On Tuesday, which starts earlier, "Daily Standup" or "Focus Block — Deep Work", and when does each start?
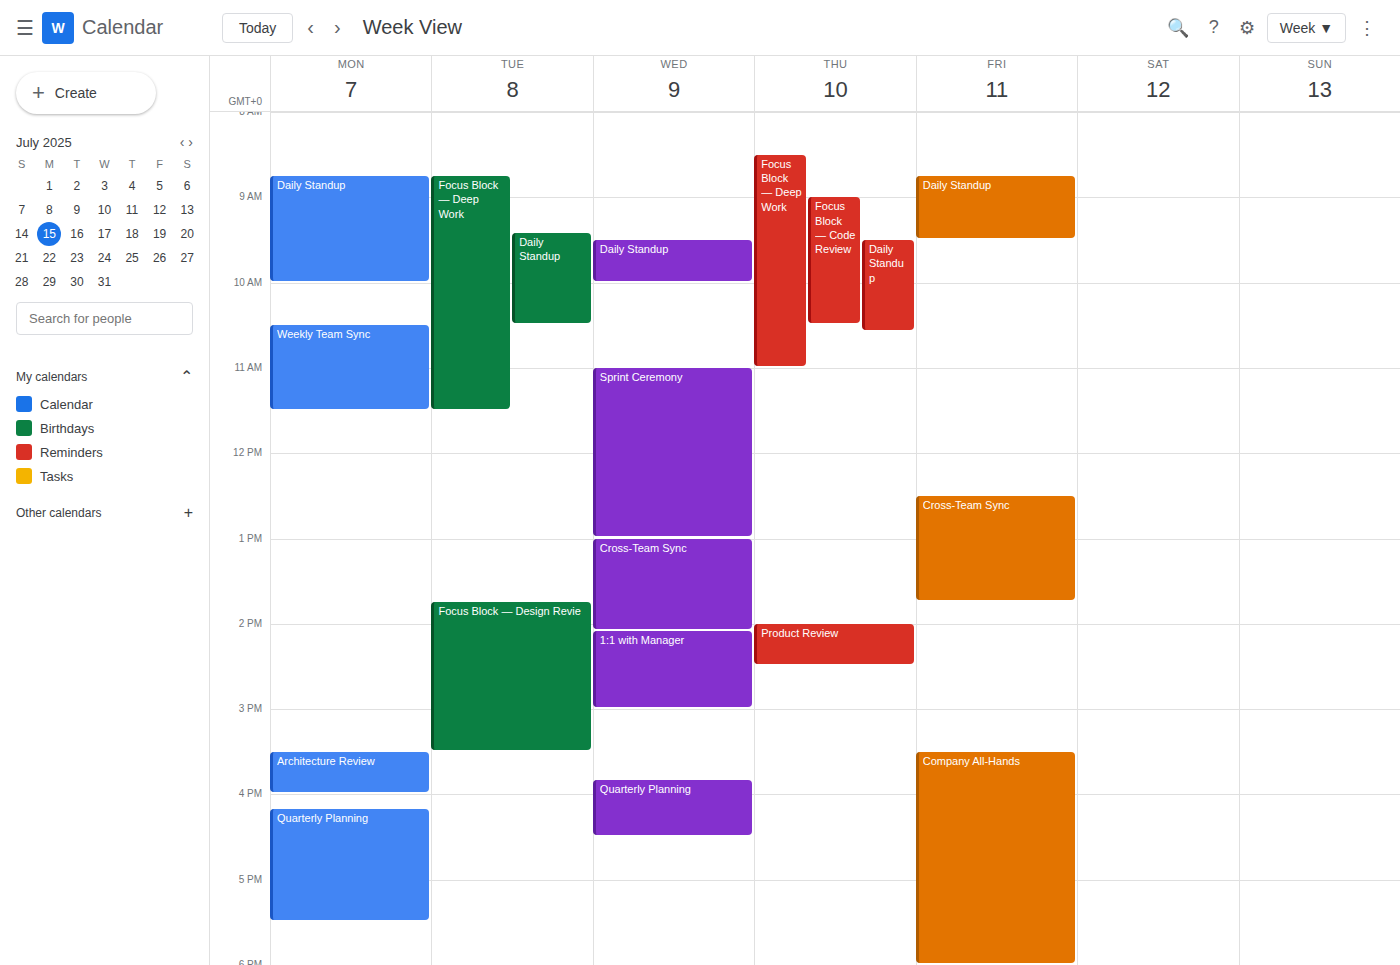
"Focus Block — Deep Work" 08:45; "Daily Standup" 09:25.